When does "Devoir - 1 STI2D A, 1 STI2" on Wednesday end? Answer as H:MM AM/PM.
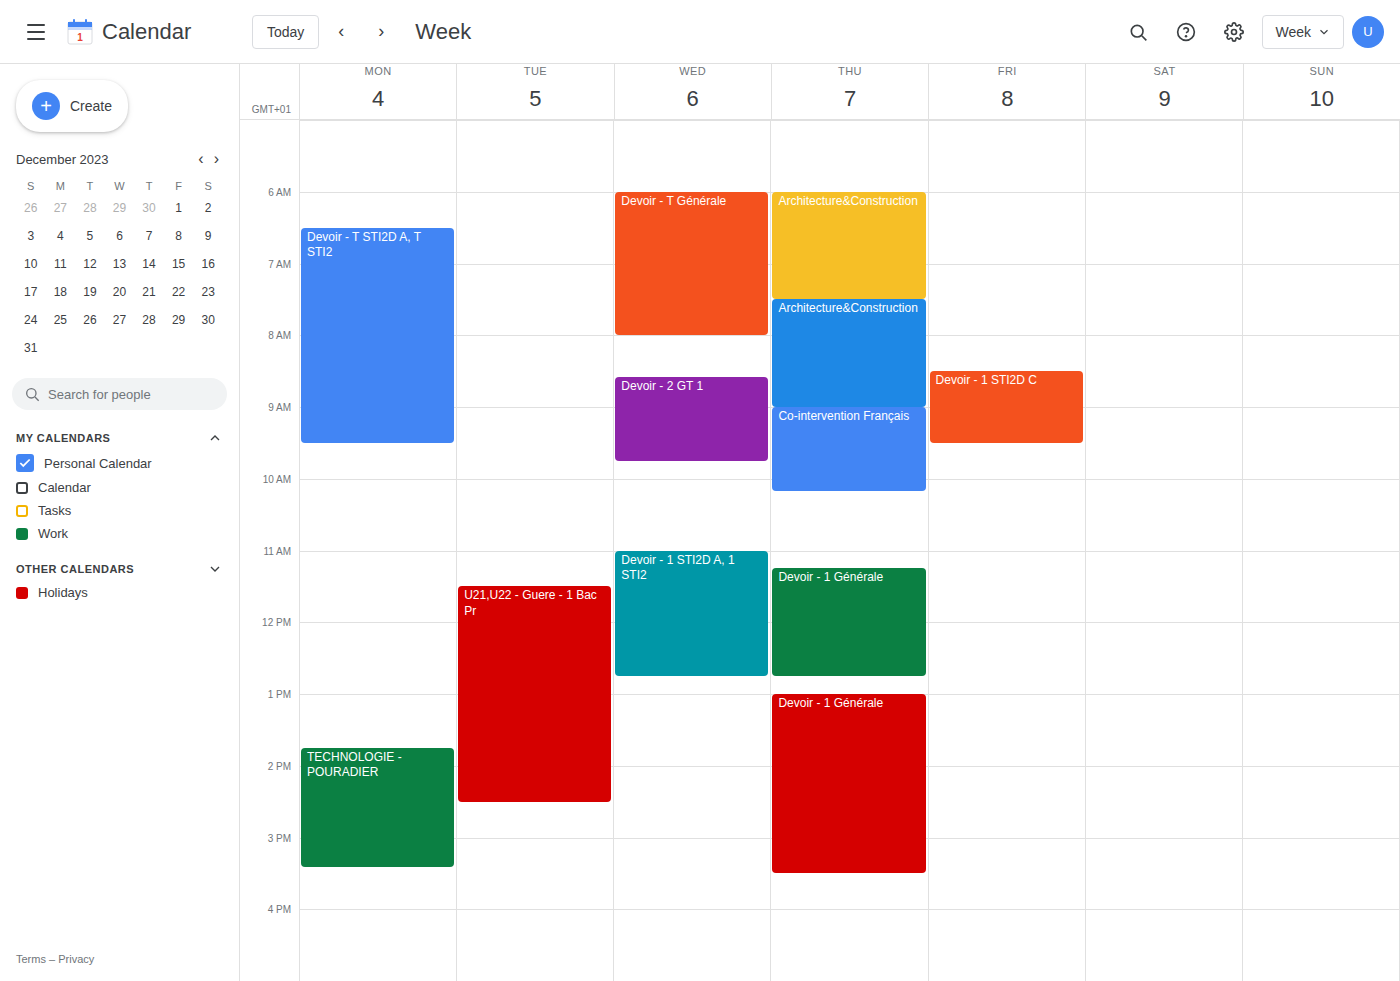
12:45 PM